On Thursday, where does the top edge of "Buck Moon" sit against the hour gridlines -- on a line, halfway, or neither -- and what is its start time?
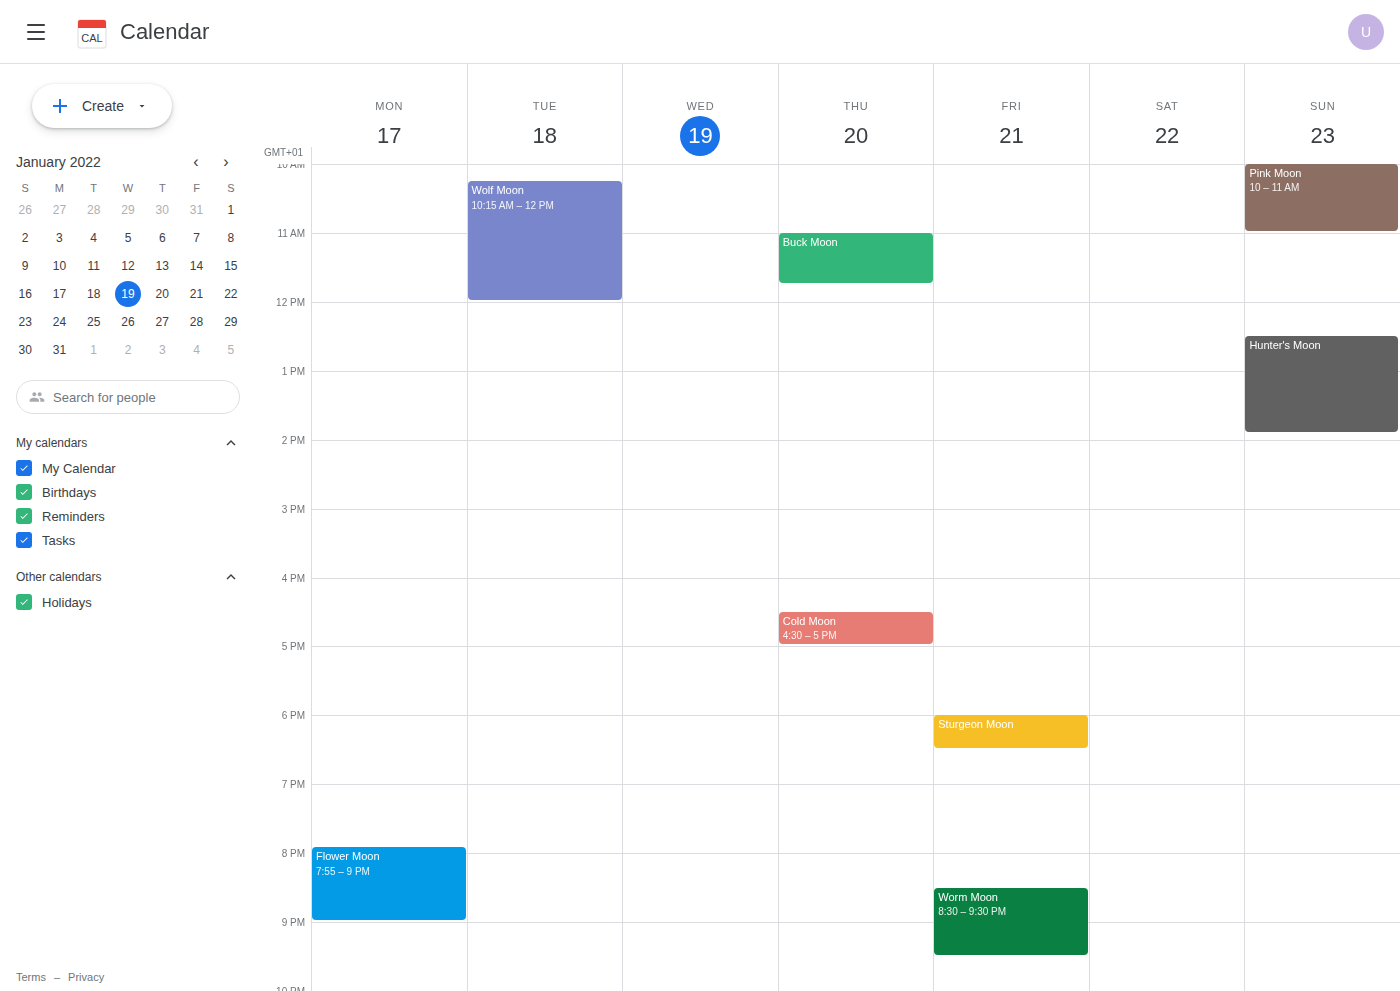
11:00 AM -- exactly on the 11 AM line.